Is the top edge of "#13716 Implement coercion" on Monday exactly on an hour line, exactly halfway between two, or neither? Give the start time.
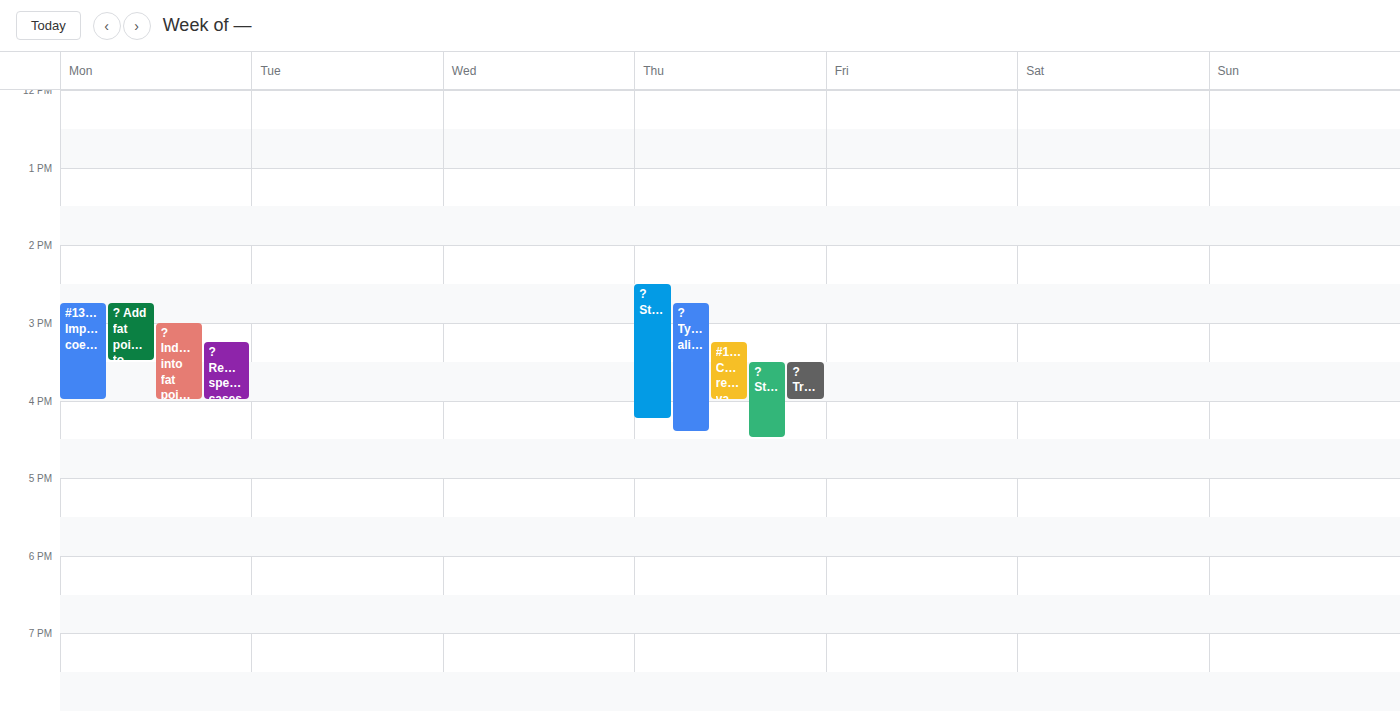
2:45 PM -- neither: three quarters of the way from the 2 PM line to the 3 PM line.